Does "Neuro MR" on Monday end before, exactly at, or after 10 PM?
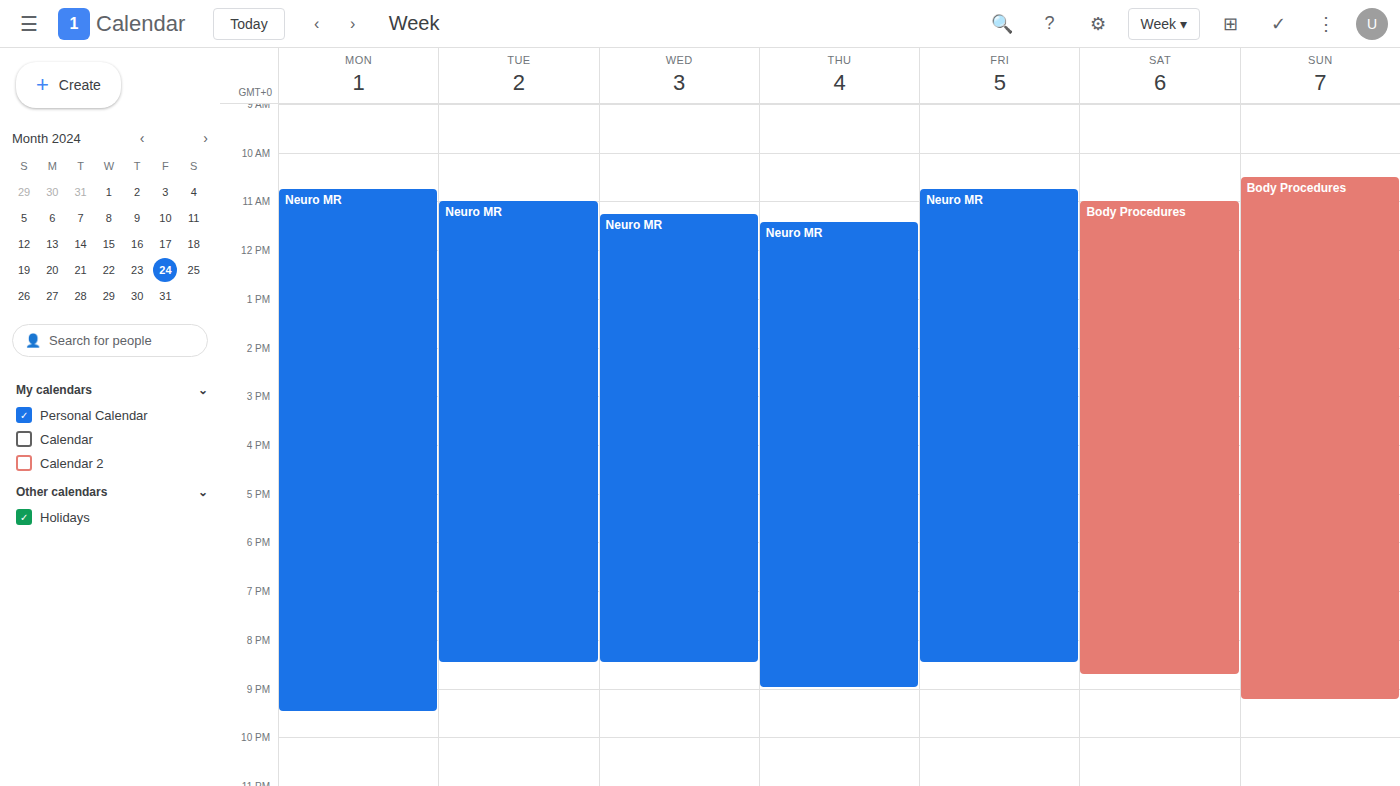
9:30 PM -- before 10 PM, 30 minutes above the 10 PM line.